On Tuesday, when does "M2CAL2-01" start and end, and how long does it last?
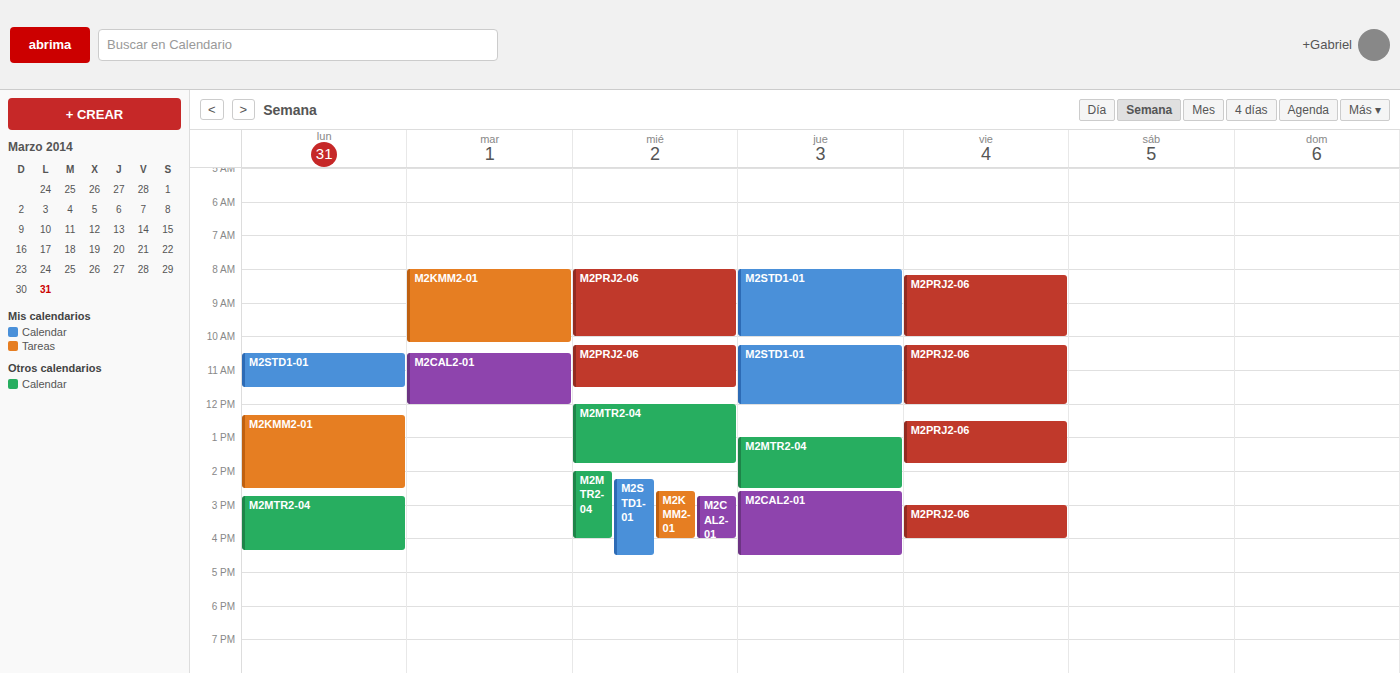
10:30 AM to 12:00 PM, 1 hour 30 minutes